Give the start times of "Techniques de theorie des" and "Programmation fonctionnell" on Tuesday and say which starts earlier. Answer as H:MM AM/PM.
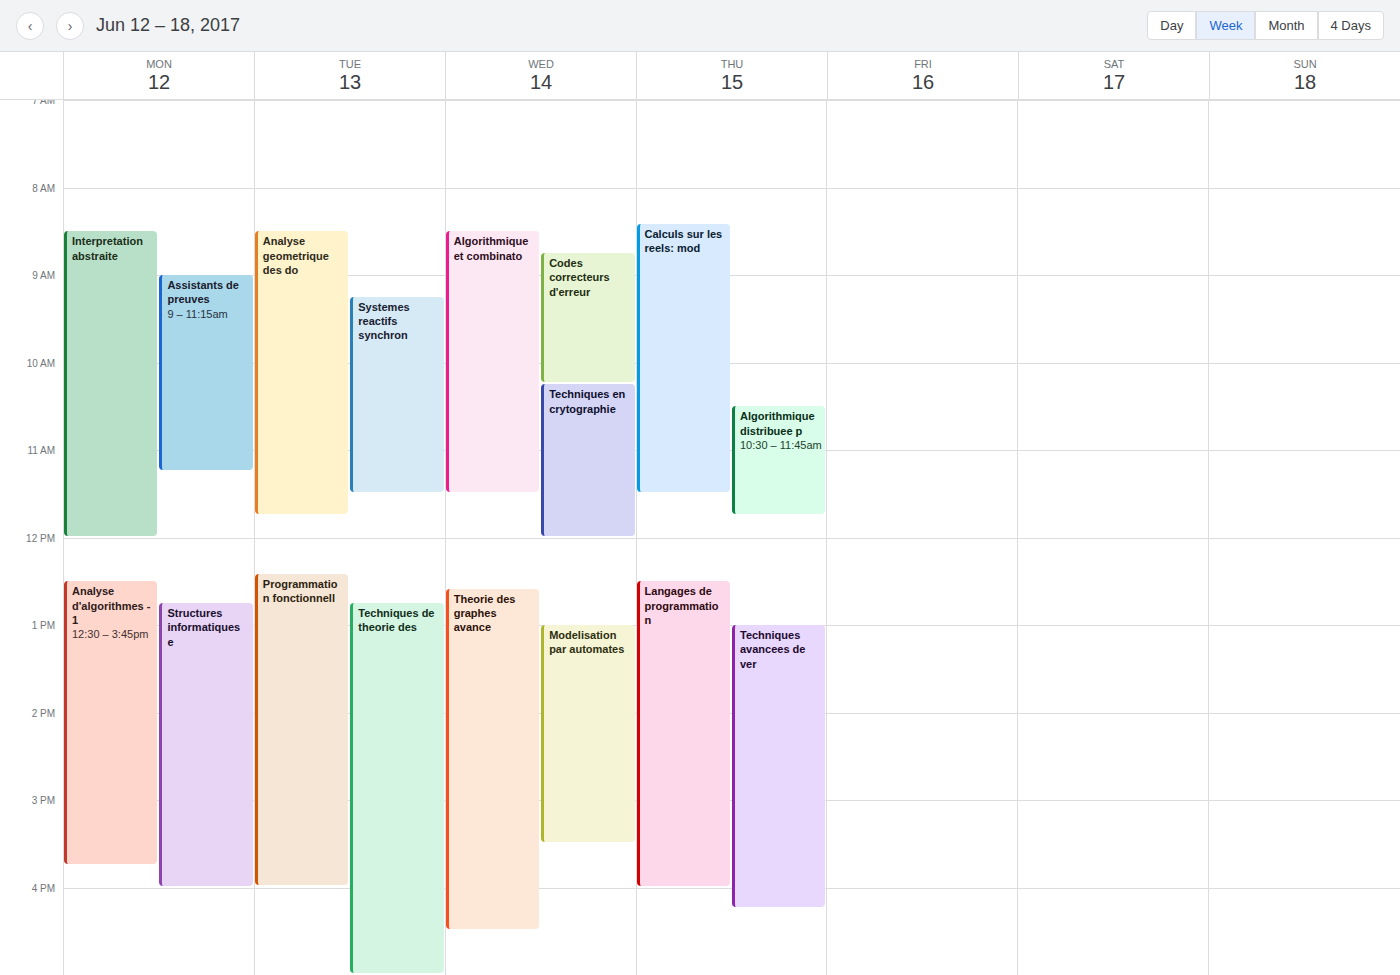
"Programmation fonctionnell" 12:25 PM; "Techniques de theorie des" 12:45 PM.